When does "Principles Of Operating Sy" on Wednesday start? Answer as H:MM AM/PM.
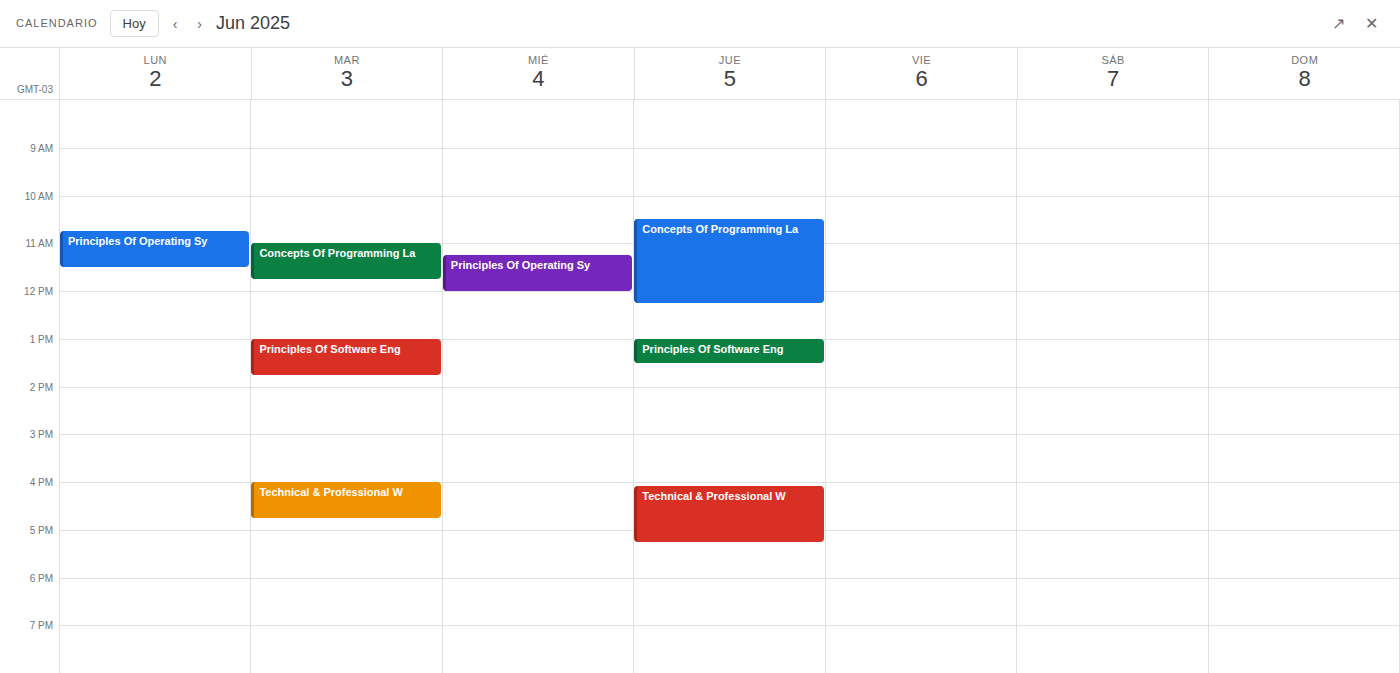
11:15 AM